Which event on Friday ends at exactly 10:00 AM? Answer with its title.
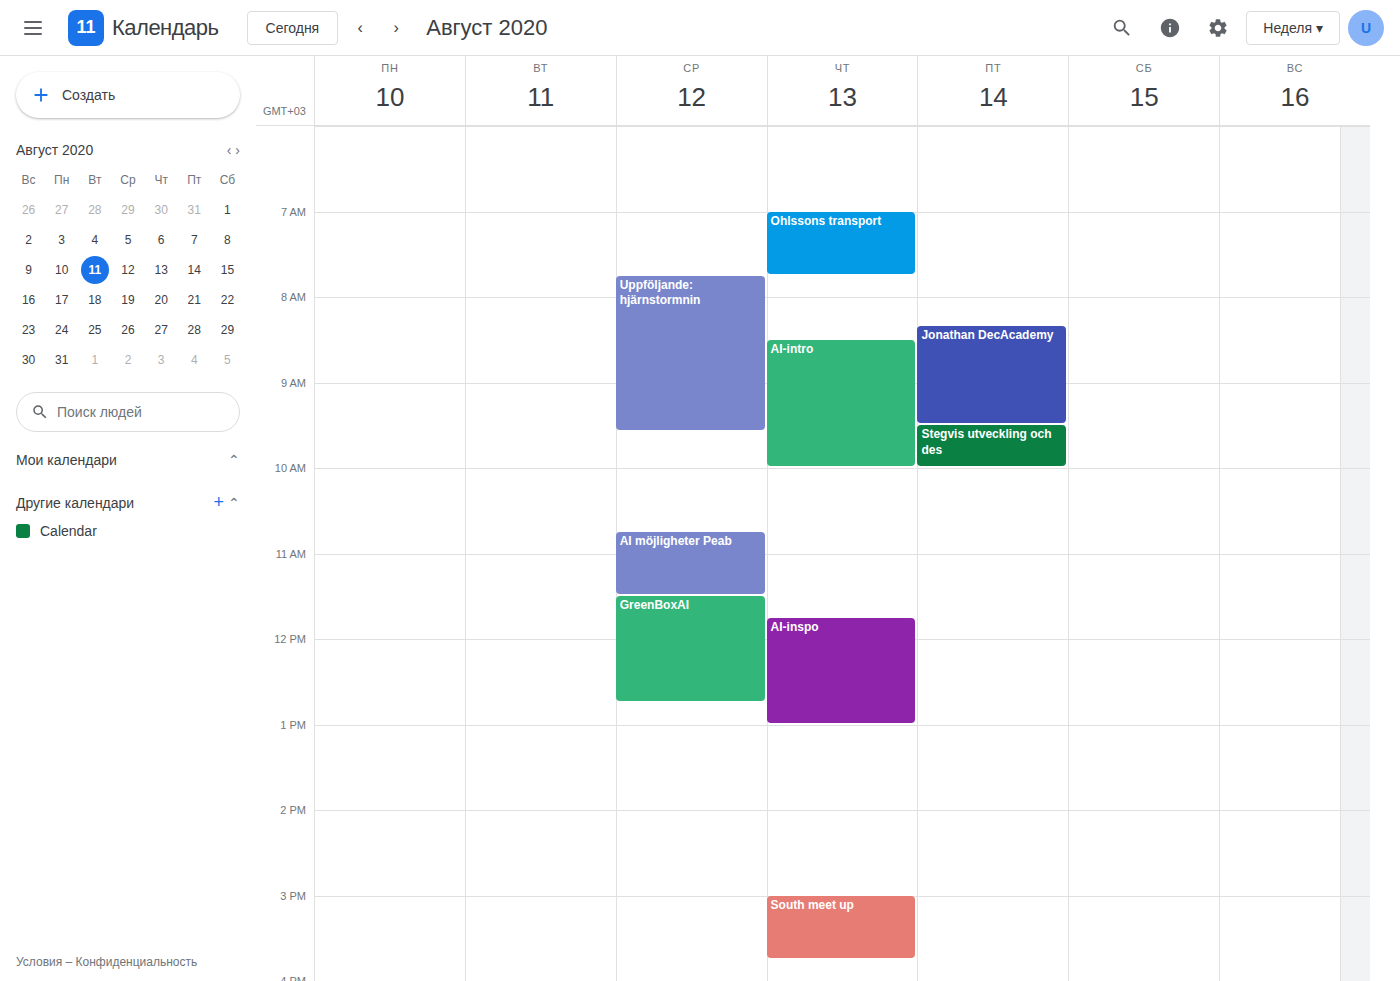
"Stegvis utveckling och des"